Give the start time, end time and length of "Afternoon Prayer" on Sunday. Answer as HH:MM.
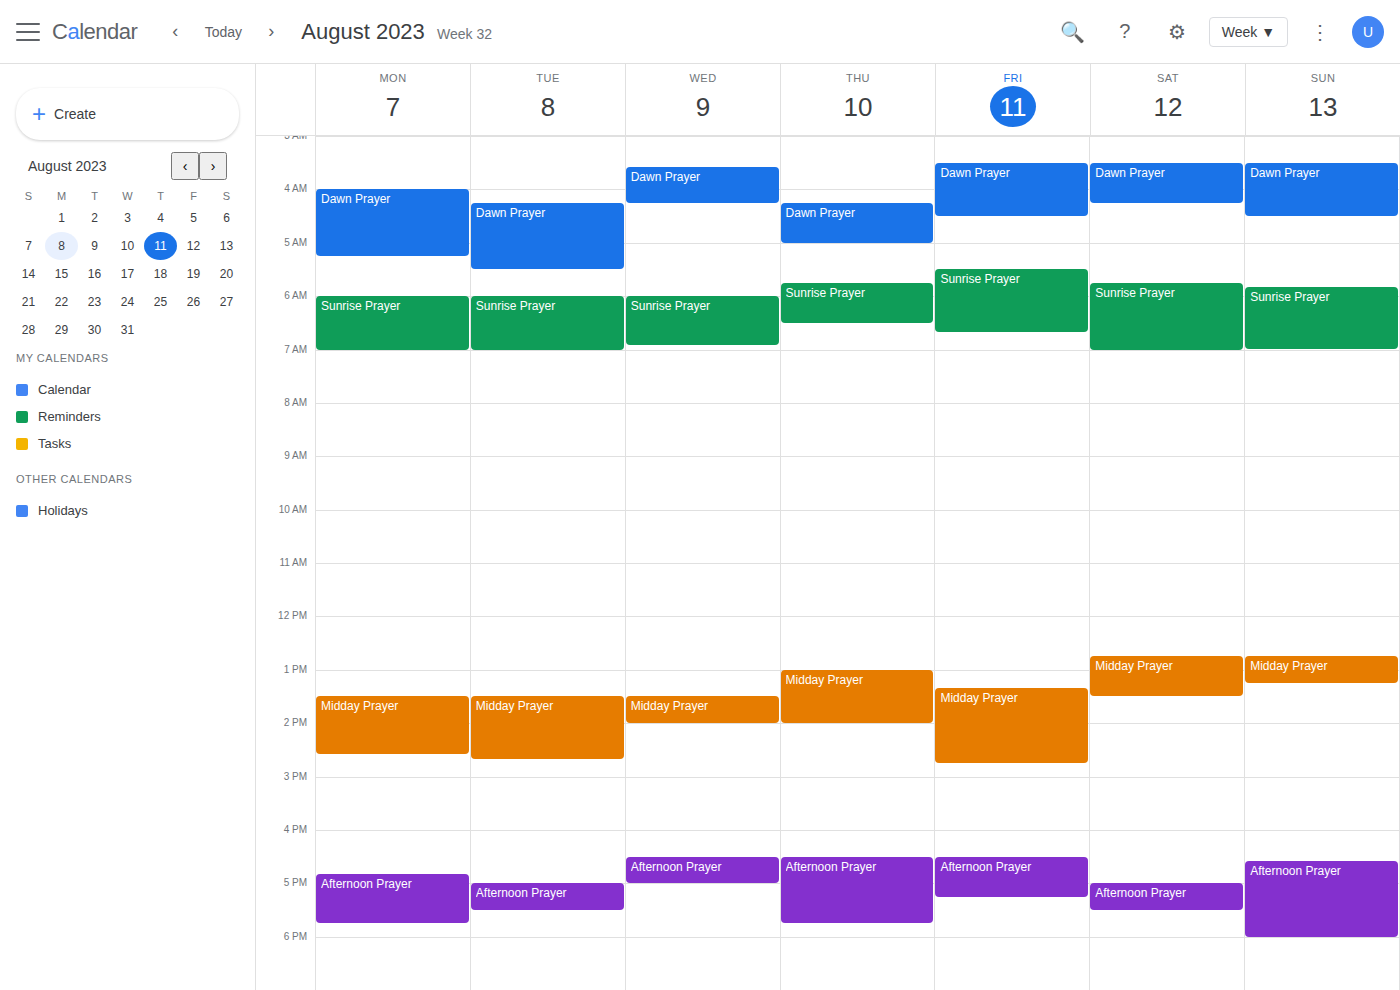
16:35 to 18:00, 1 hour 25 minutes